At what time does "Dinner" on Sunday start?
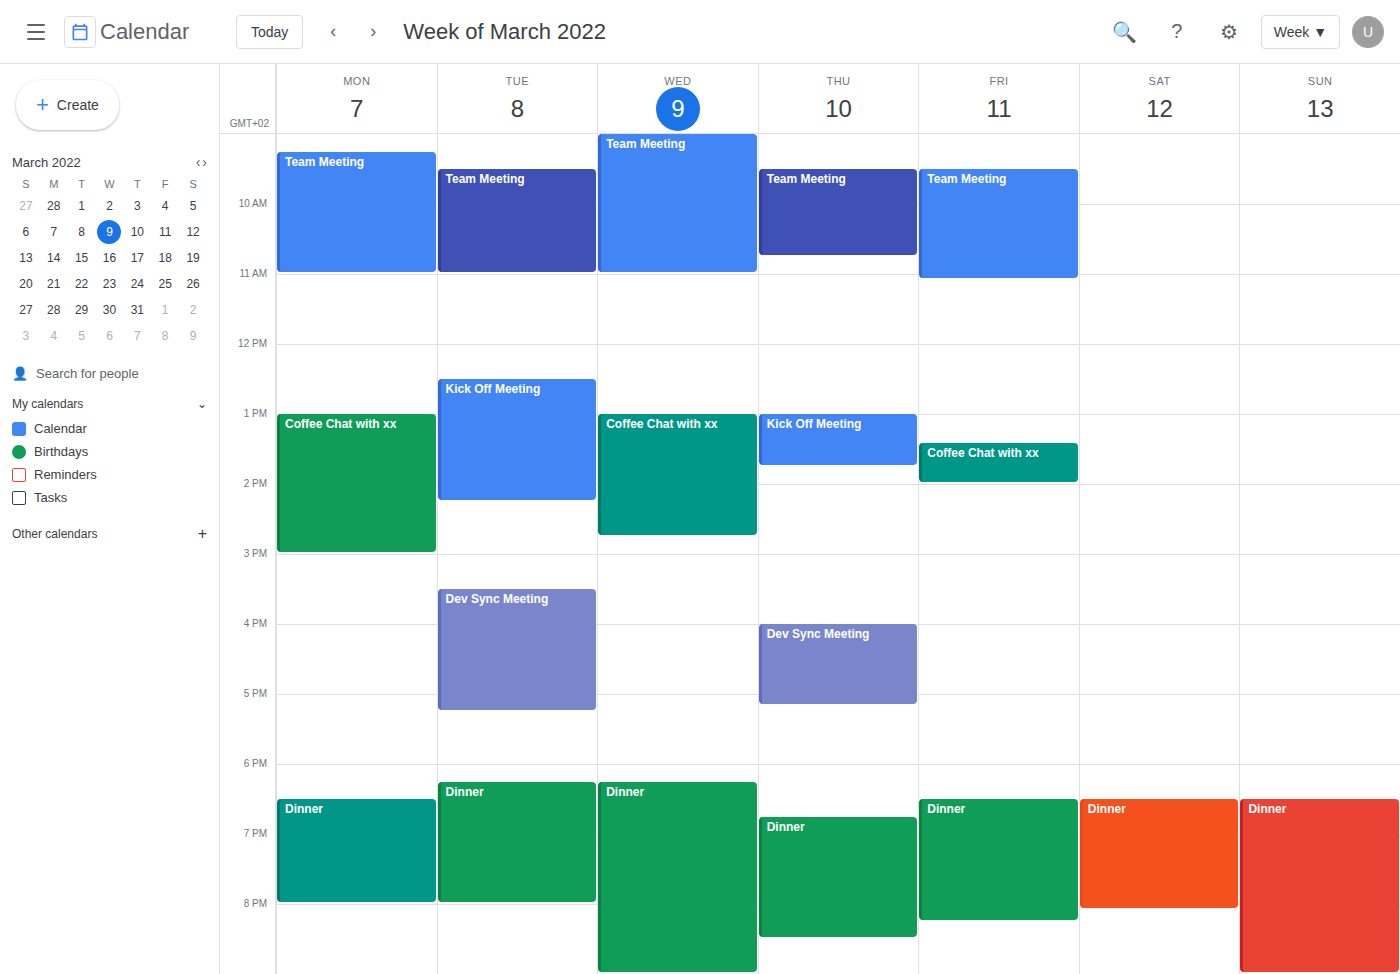
6:30 PM